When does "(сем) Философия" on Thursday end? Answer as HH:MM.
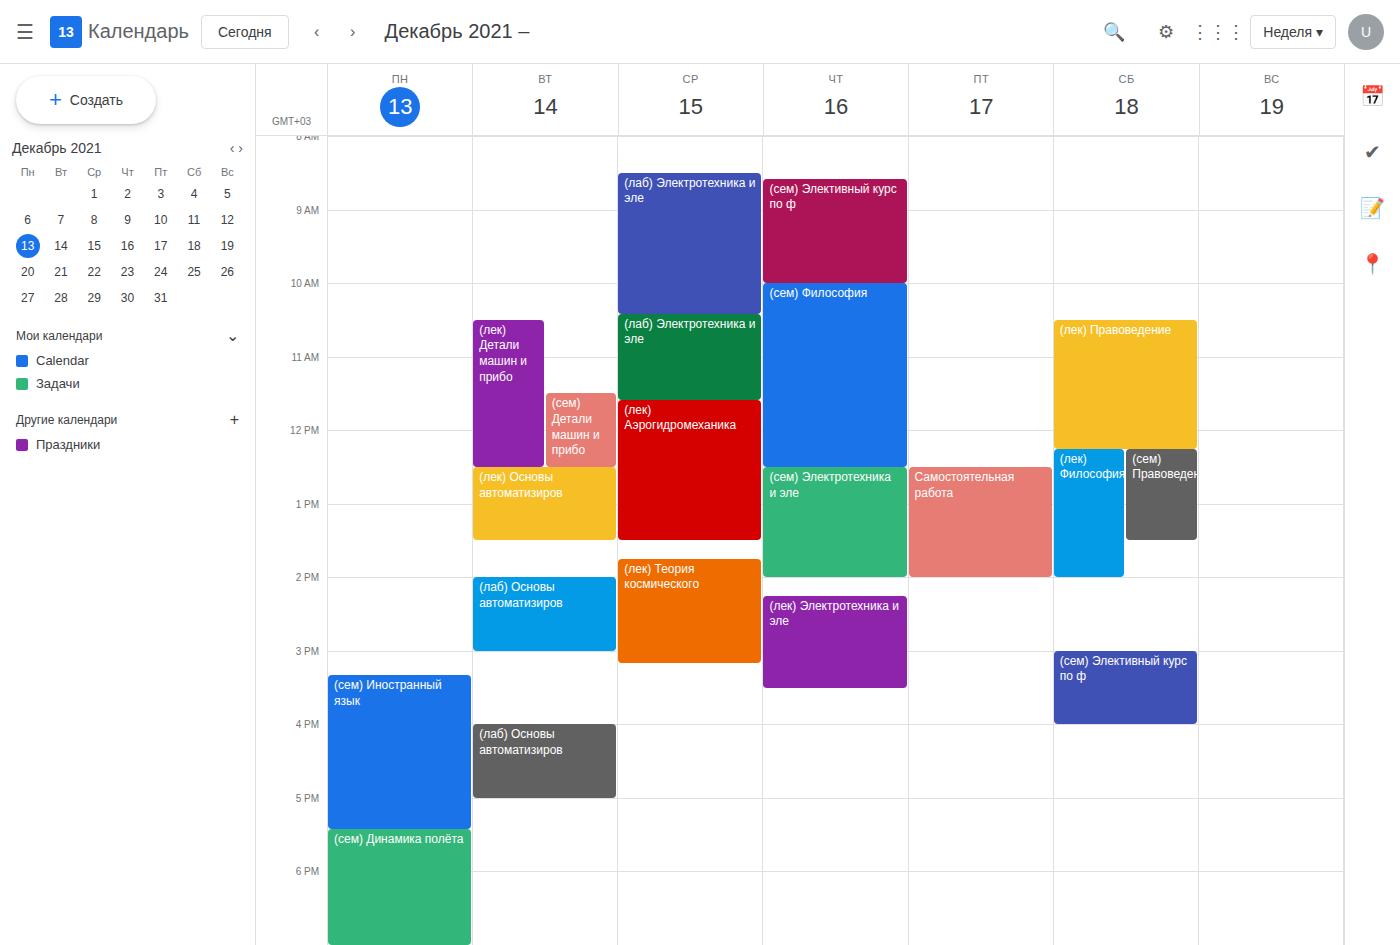
12:30